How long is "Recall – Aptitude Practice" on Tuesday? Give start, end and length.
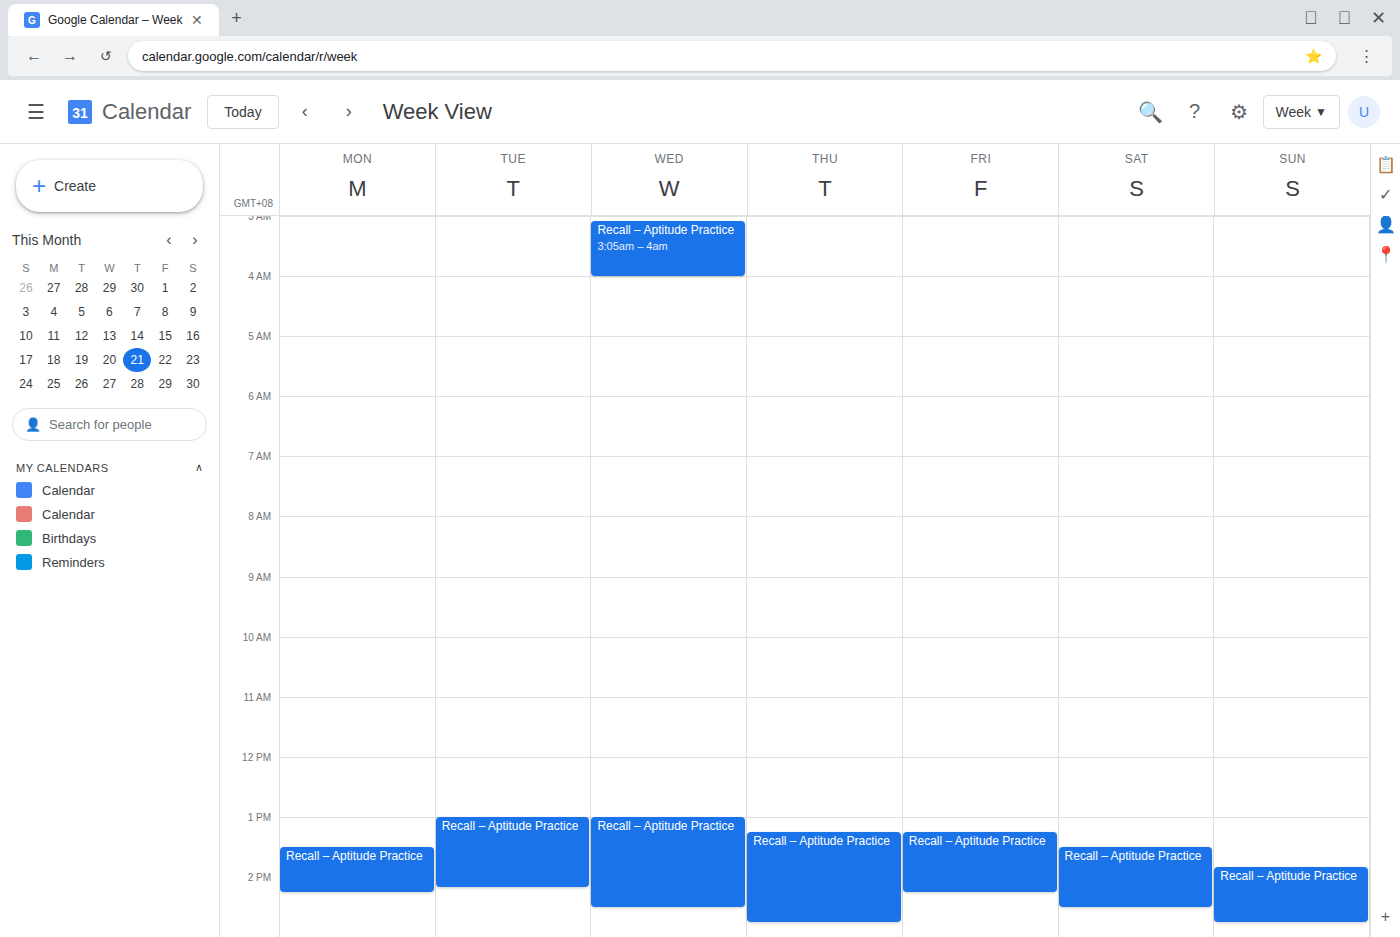
13:00 to 14:10, 1 hour 10 minutes